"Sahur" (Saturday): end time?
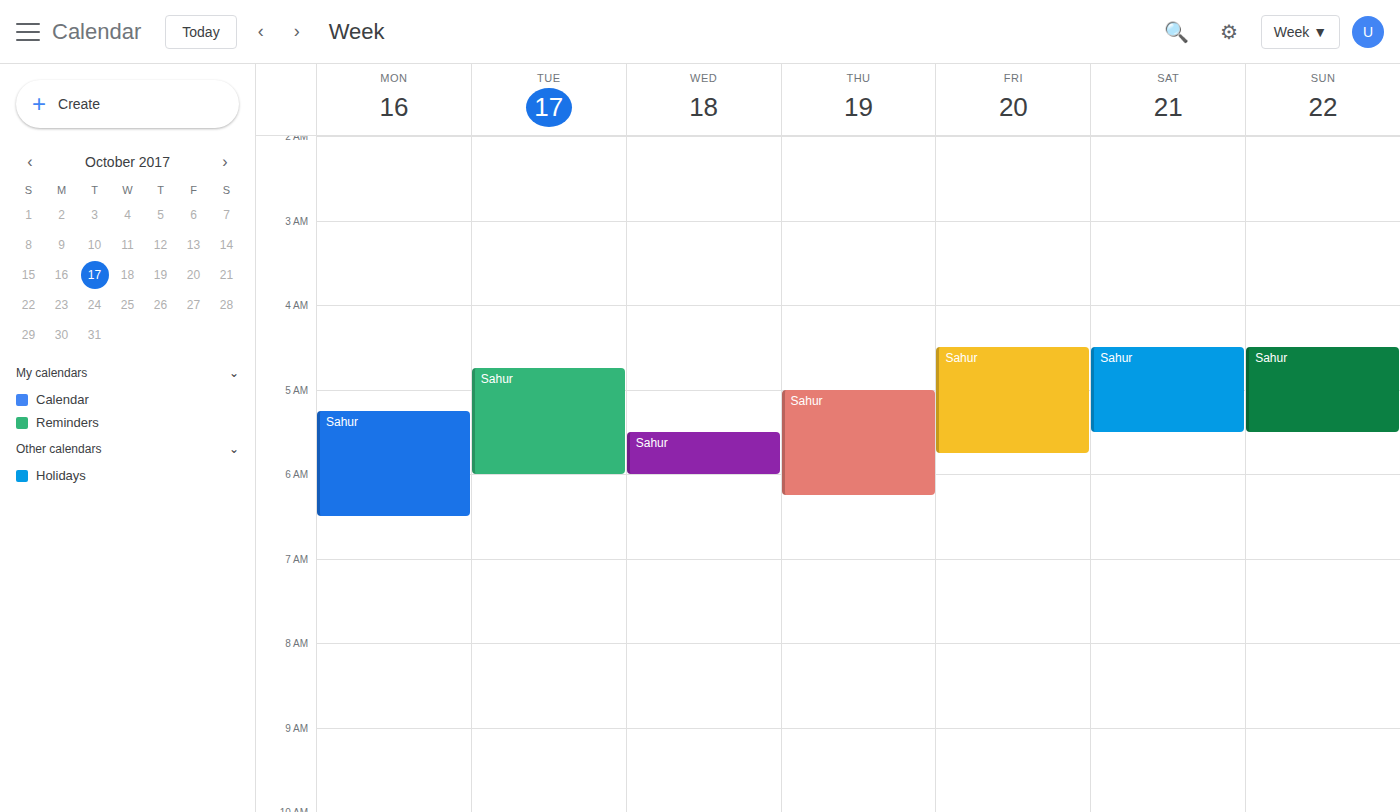
05:30